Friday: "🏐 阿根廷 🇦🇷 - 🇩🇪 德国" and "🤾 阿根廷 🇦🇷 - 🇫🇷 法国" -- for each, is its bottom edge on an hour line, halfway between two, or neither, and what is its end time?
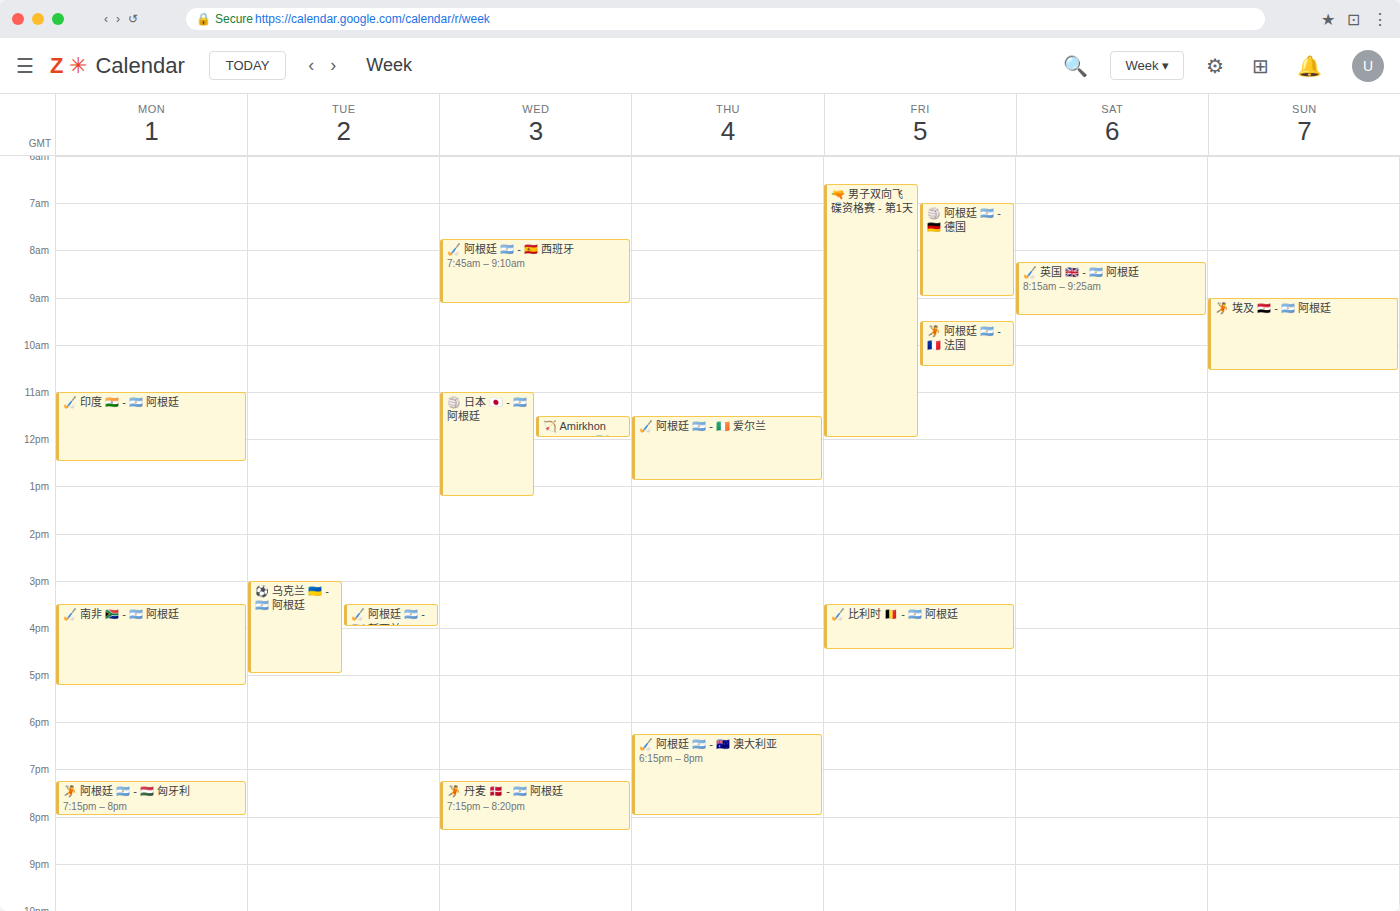
"🏐 阿根廷 🇦🇷 - 🇩🇪 德国": 9:00 AM, exactly on the 9 AM line. "🤾 阿根廷 🇦🇷 - 🇫🇷 法国": 10:30 AM, halfway between the 10 AM and 11 AM lines.